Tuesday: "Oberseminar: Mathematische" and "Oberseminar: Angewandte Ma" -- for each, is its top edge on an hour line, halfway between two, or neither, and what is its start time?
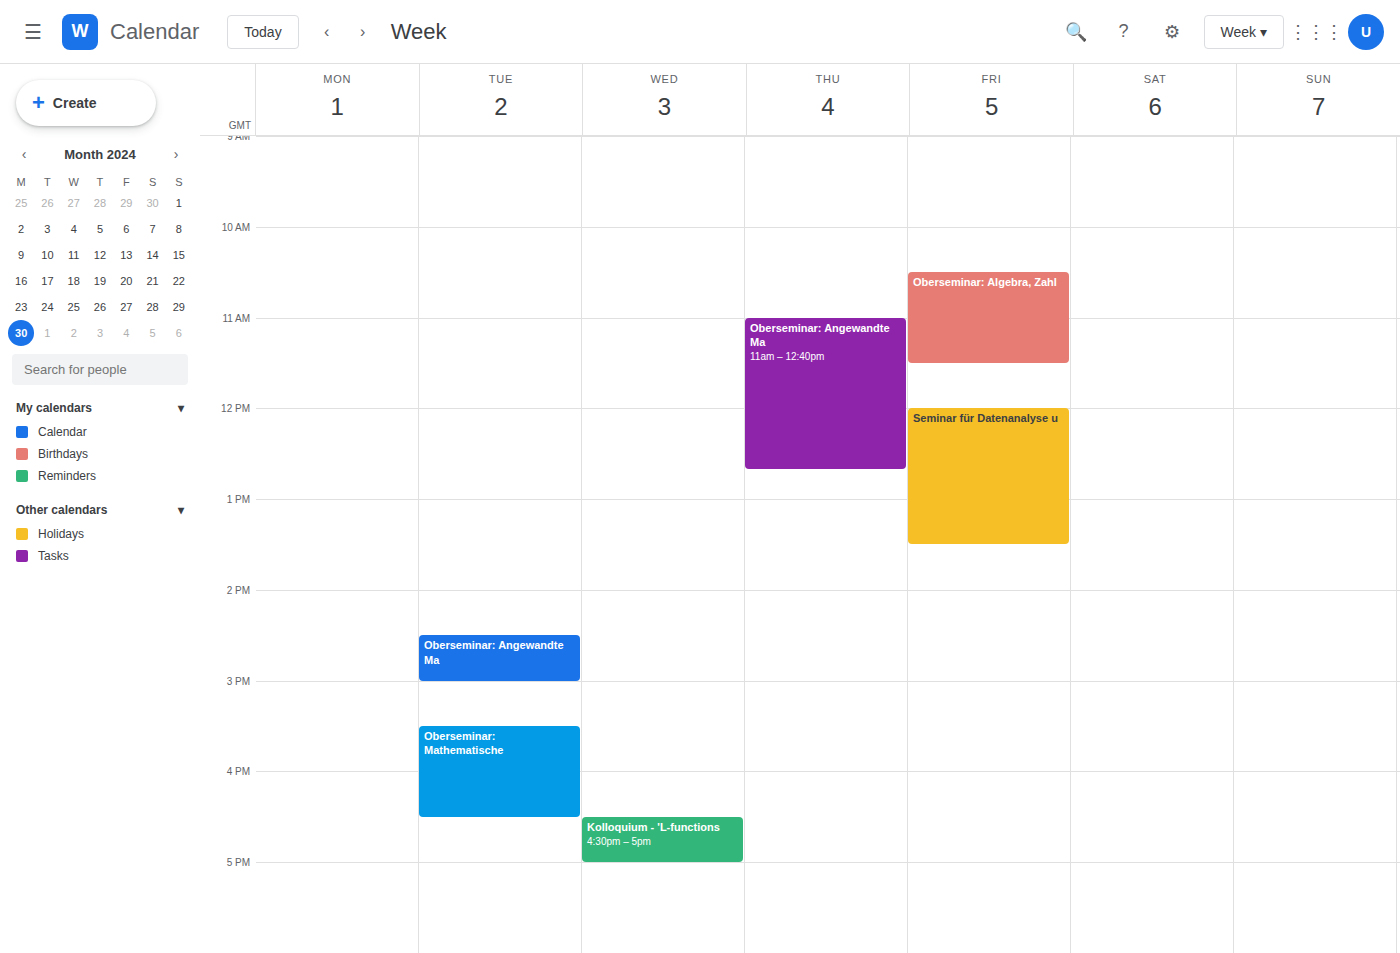
"Oberseminar: Mathematische": 3:30 PM, halfway between the 3 PM and 4 PM lines. "Oberseminar: Angewandte Ma": 2:30 PM, halfway between the 2 PM and 3 PM lines.